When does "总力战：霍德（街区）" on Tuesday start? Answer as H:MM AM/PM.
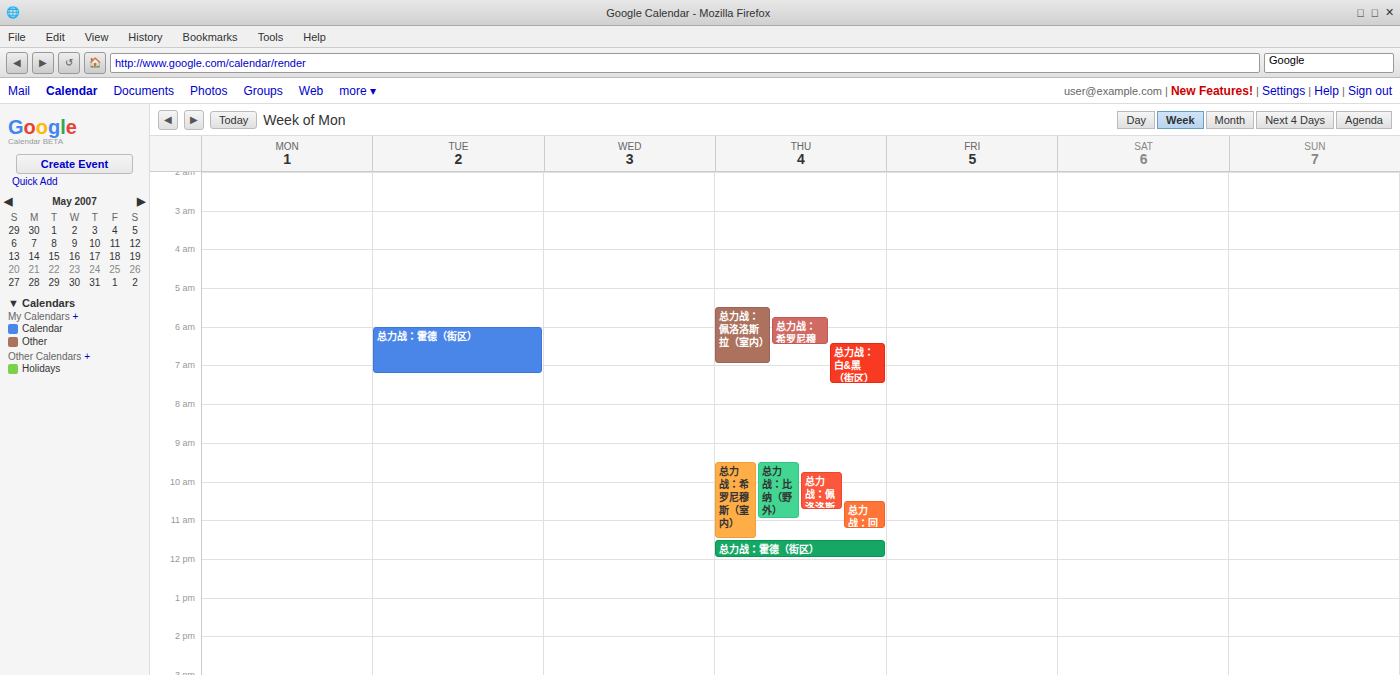
6:00 AM